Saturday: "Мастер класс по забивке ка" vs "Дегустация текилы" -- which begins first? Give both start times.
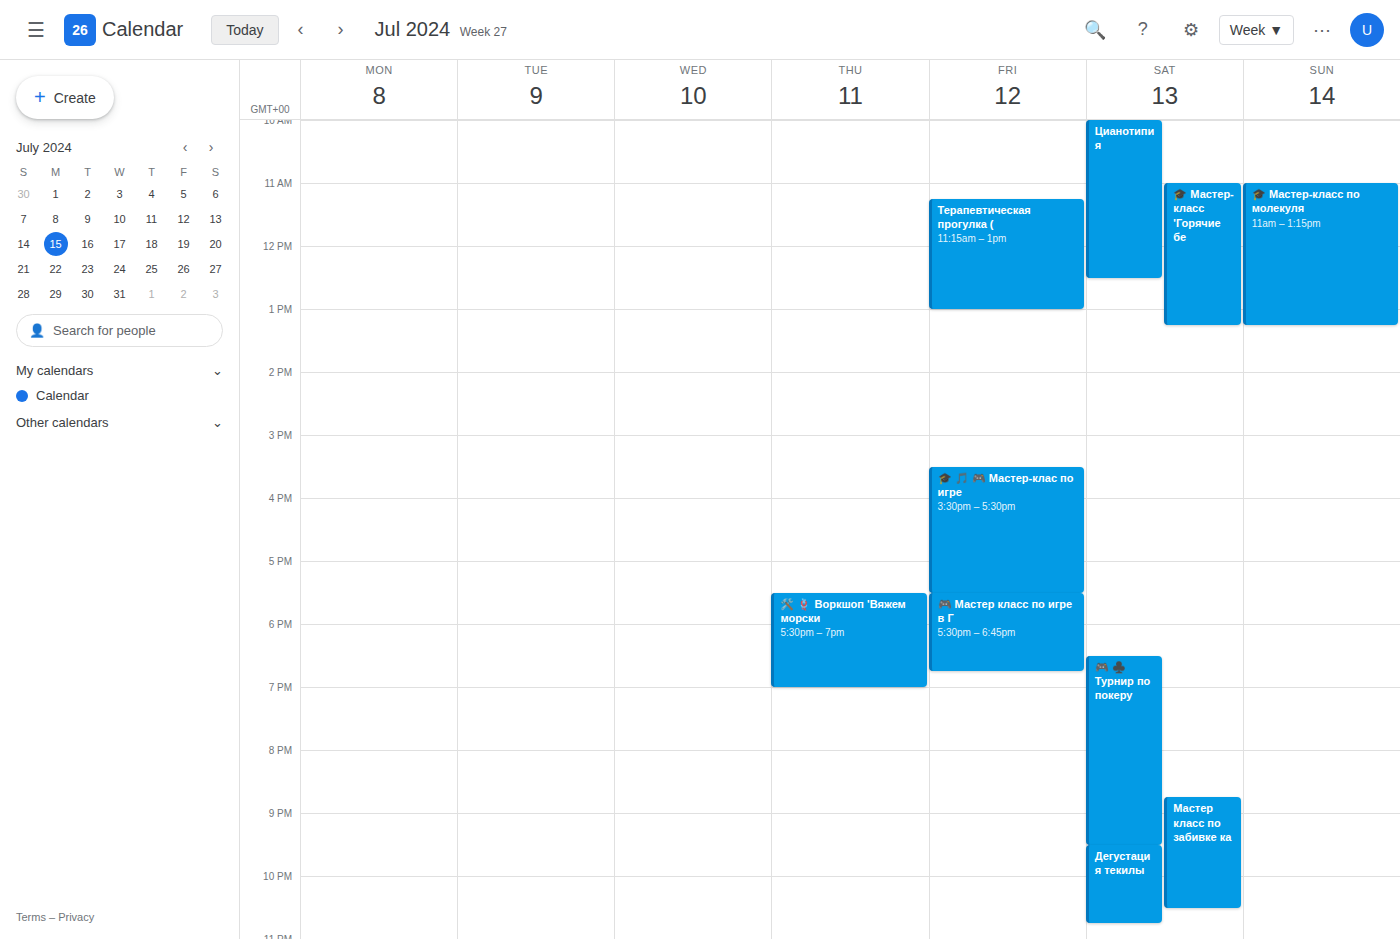
"Мастер класс по забивке ка" 8:45 PM; "Дегустация текилы" 9:30 PM.